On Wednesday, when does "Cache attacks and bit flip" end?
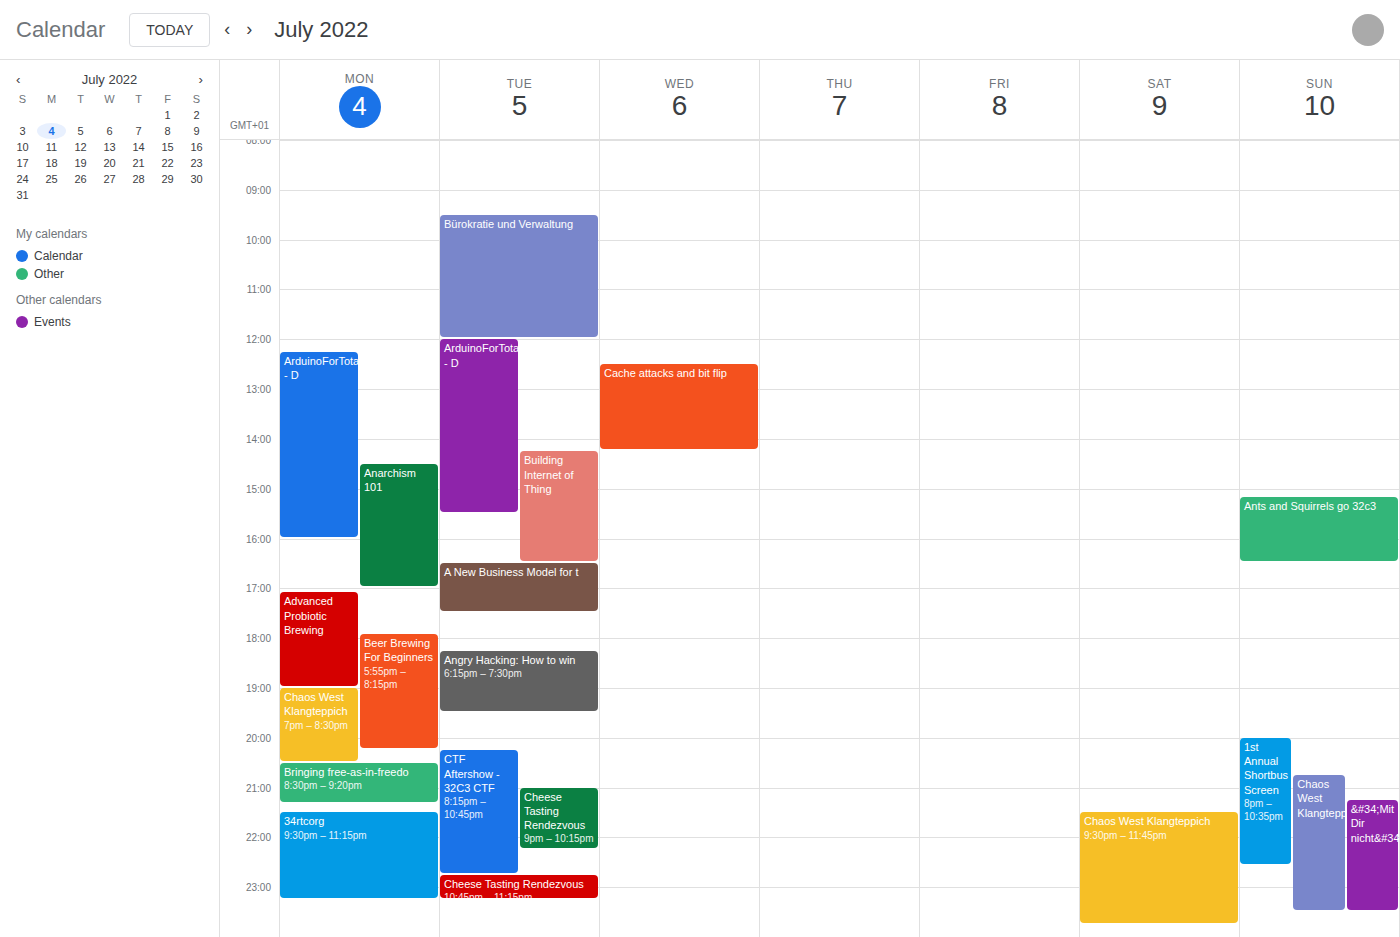
2:15 PM